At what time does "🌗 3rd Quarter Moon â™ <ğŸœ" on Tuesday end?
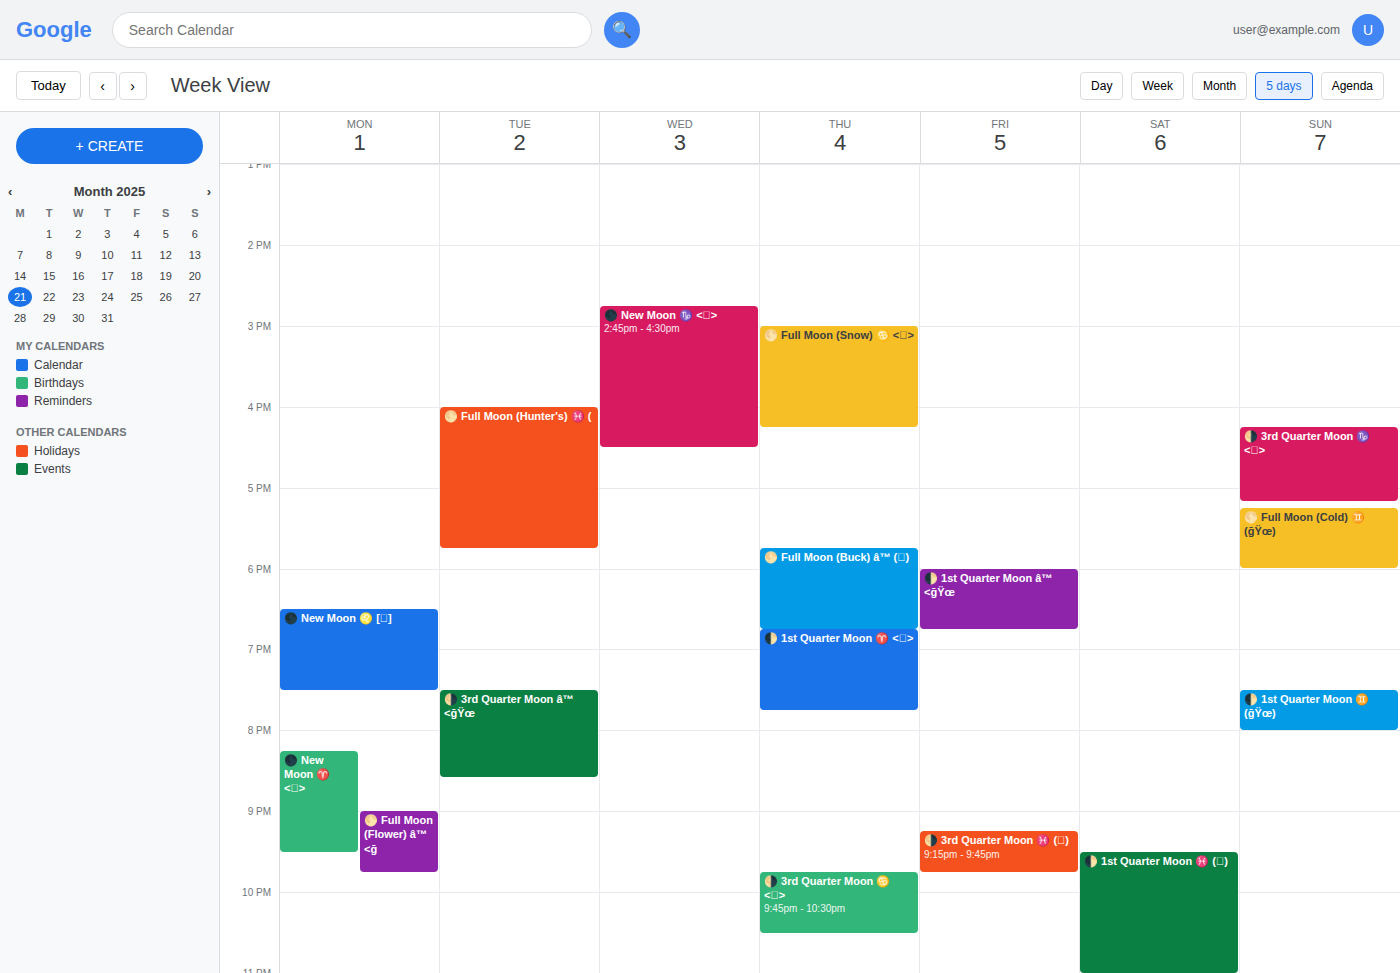
8:35 PM